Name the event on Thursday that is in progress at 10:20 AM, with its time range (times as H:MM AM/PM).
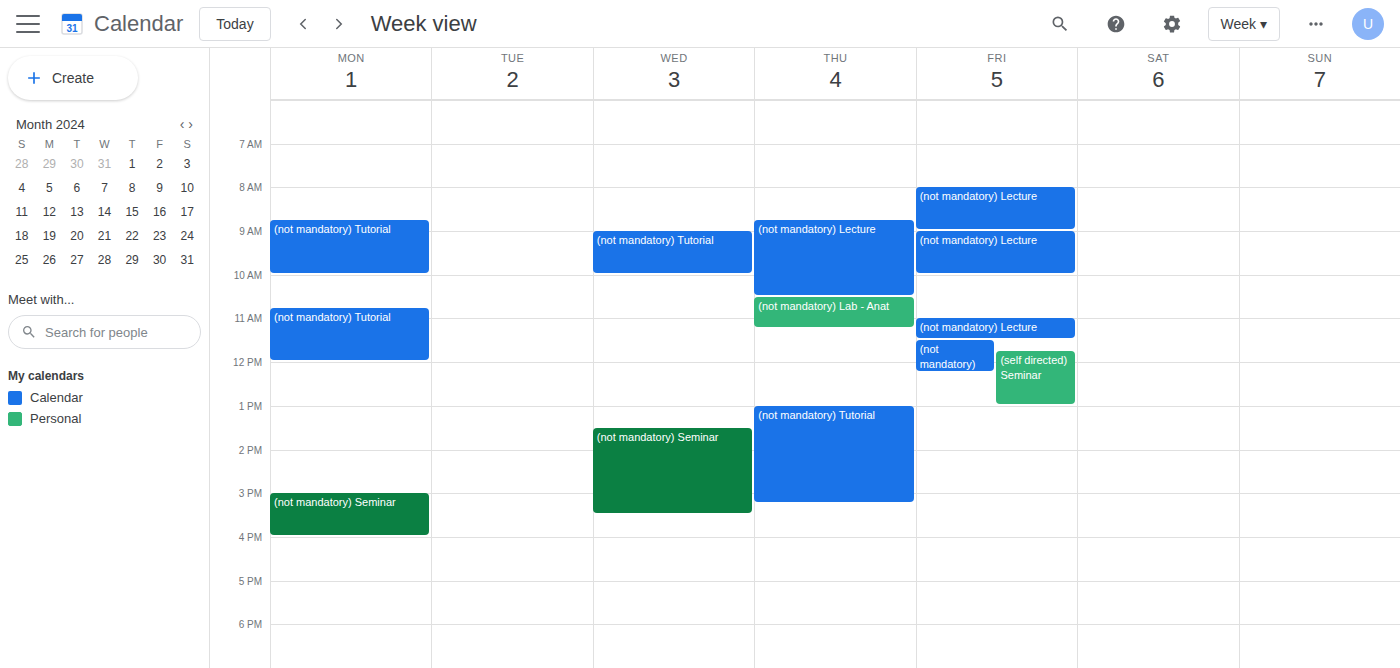
"(not mandatory) Lecture", 8:45 AM to 10:30 AM